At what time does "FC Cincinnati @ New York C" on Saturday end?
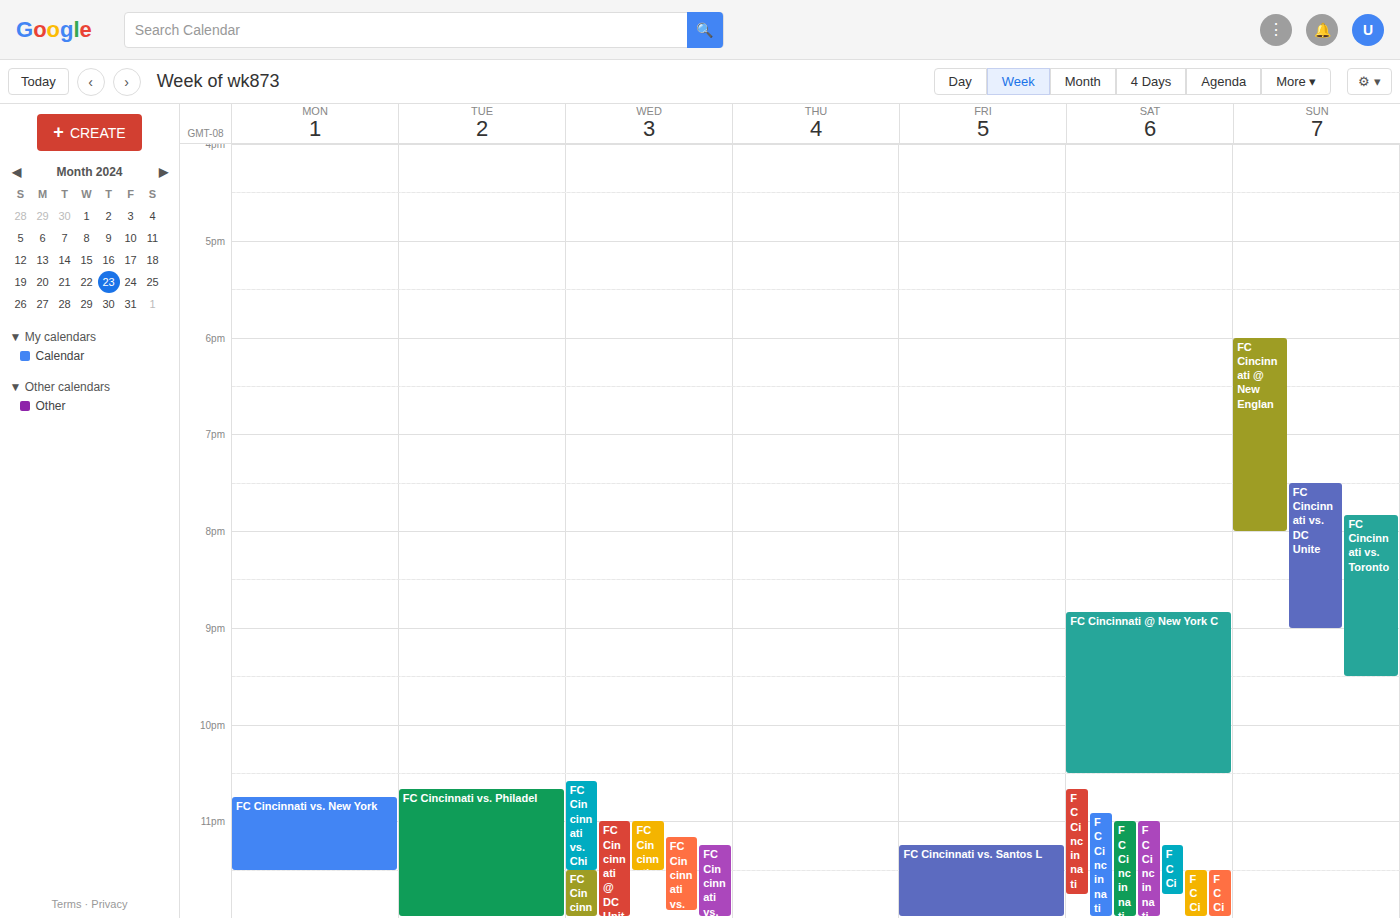
10:30 PM